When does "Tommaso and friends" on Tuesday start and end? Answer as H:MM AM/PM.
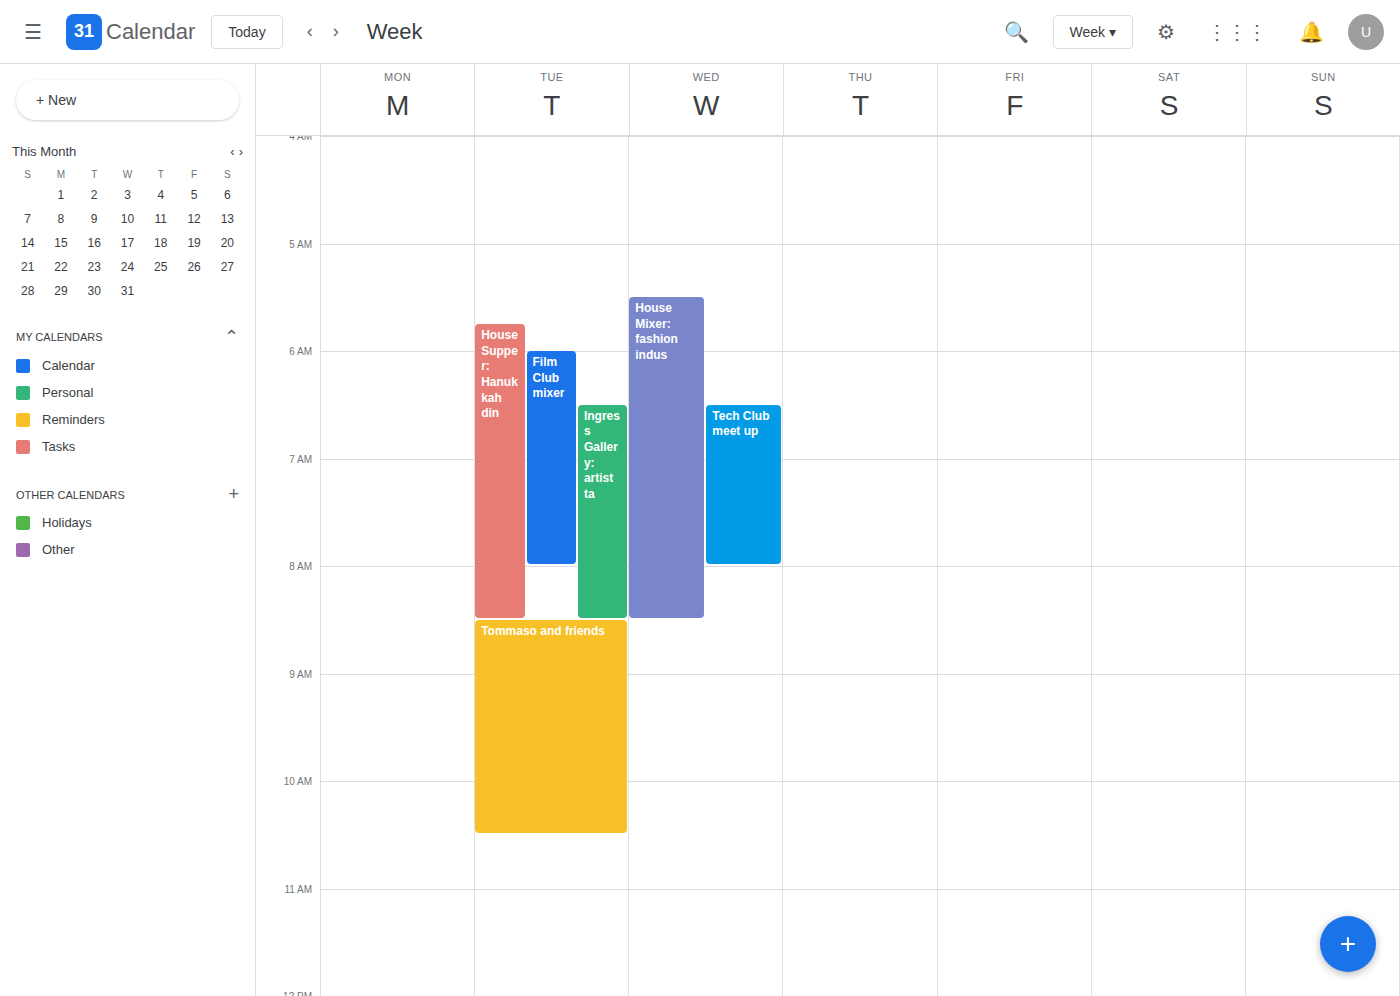
8:30 AM to 10:30 AM